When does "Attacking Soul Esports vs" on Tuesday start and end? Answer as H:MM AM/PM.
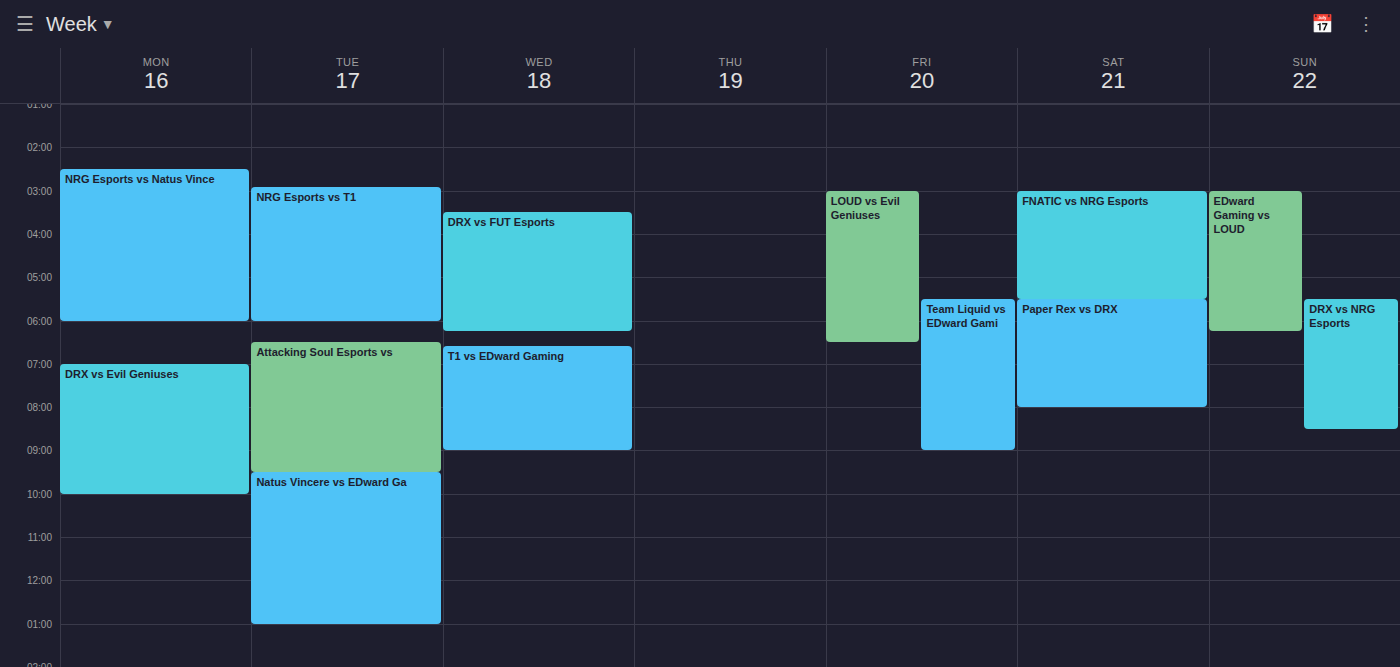
6:30 AM to 9:30 AM